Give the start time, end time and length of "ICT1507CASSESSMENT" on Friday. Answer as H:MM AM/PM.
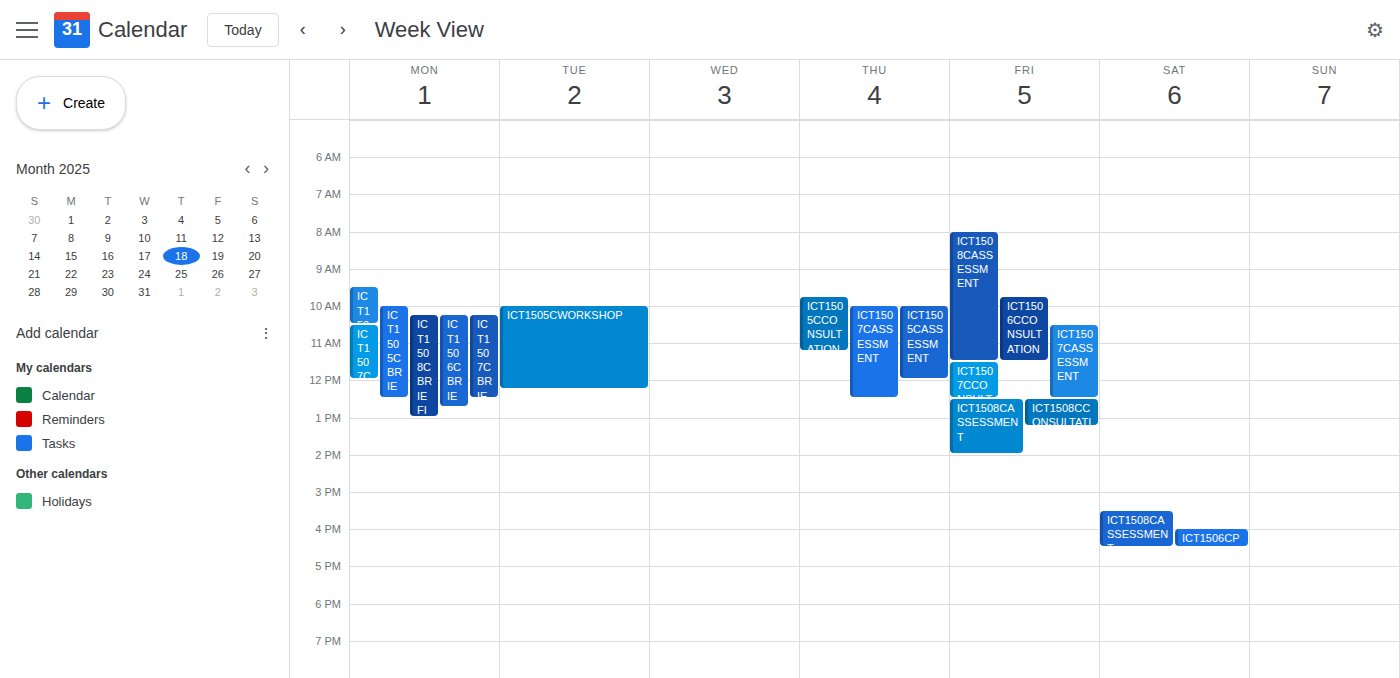
10:30 AM to 12:30 PM, 2 hours